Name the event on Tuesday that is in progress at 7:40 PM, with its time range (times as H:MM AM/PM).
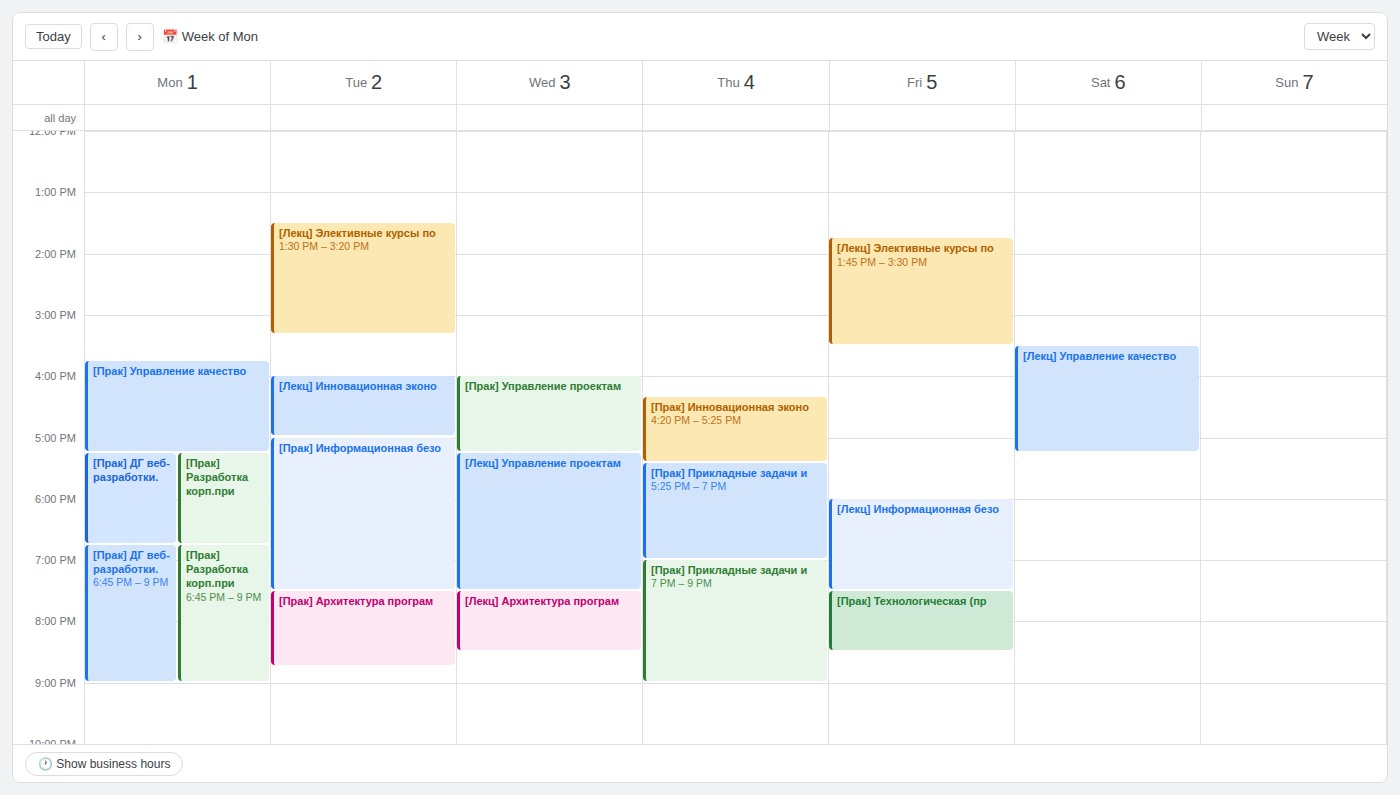
"[Прак] Архитектура програм", 7:30 PM to 8:45 PM